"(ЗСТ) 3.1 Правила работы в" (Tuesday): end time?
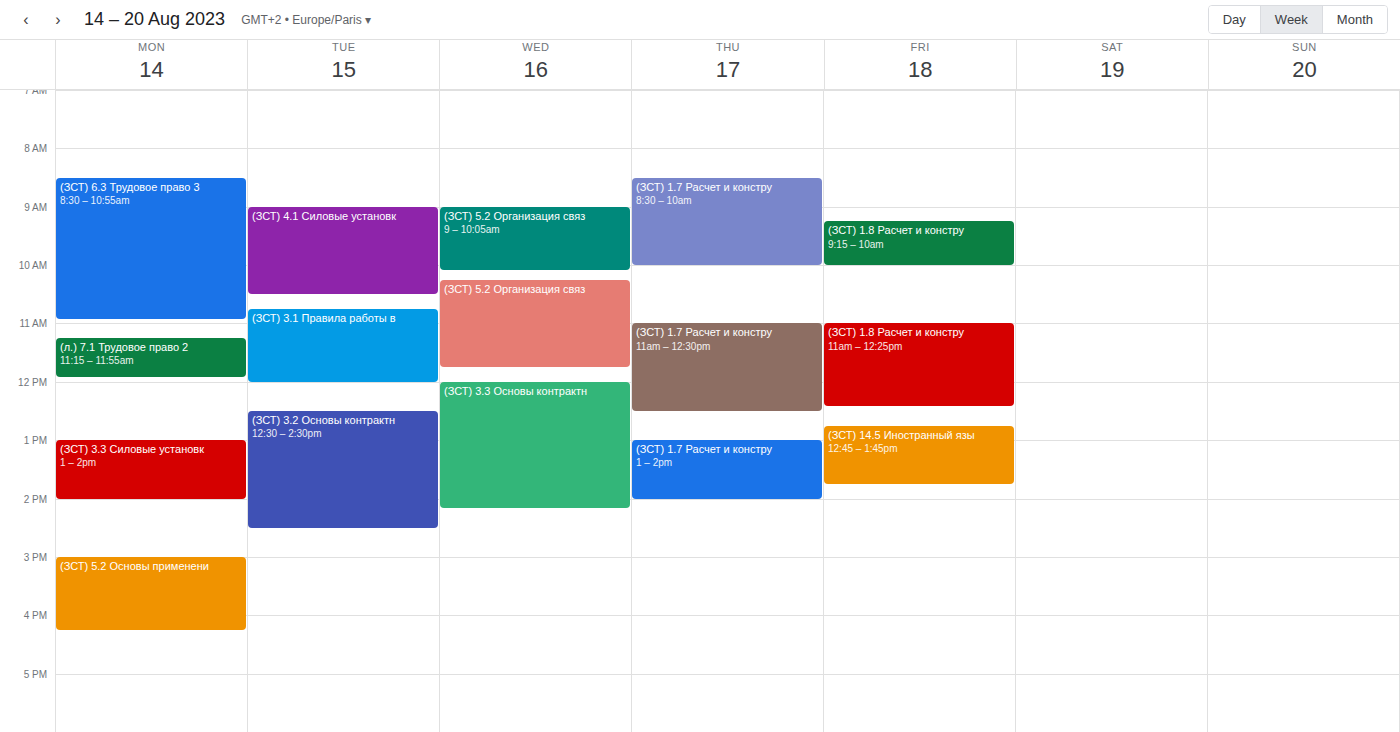
12:00 PM